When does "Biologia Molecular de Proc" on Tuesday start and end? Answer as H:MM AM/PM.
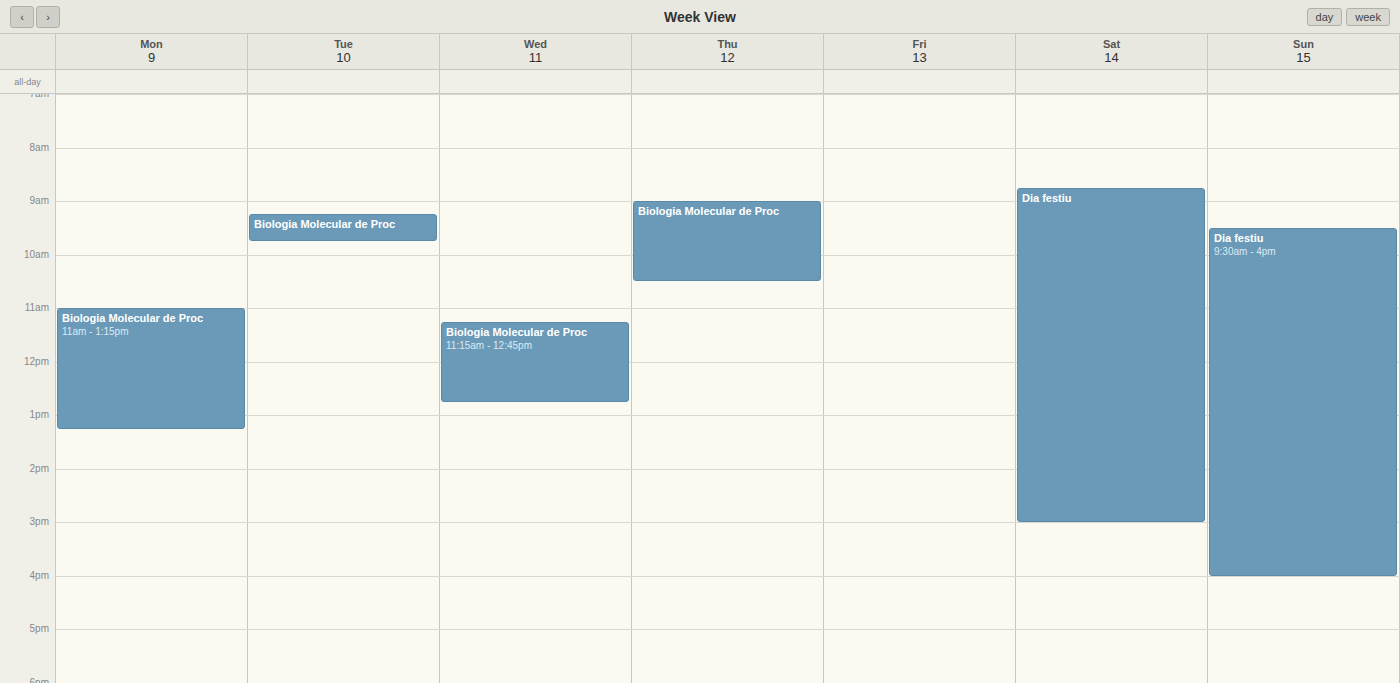
9:15 AM to 9:45 AM